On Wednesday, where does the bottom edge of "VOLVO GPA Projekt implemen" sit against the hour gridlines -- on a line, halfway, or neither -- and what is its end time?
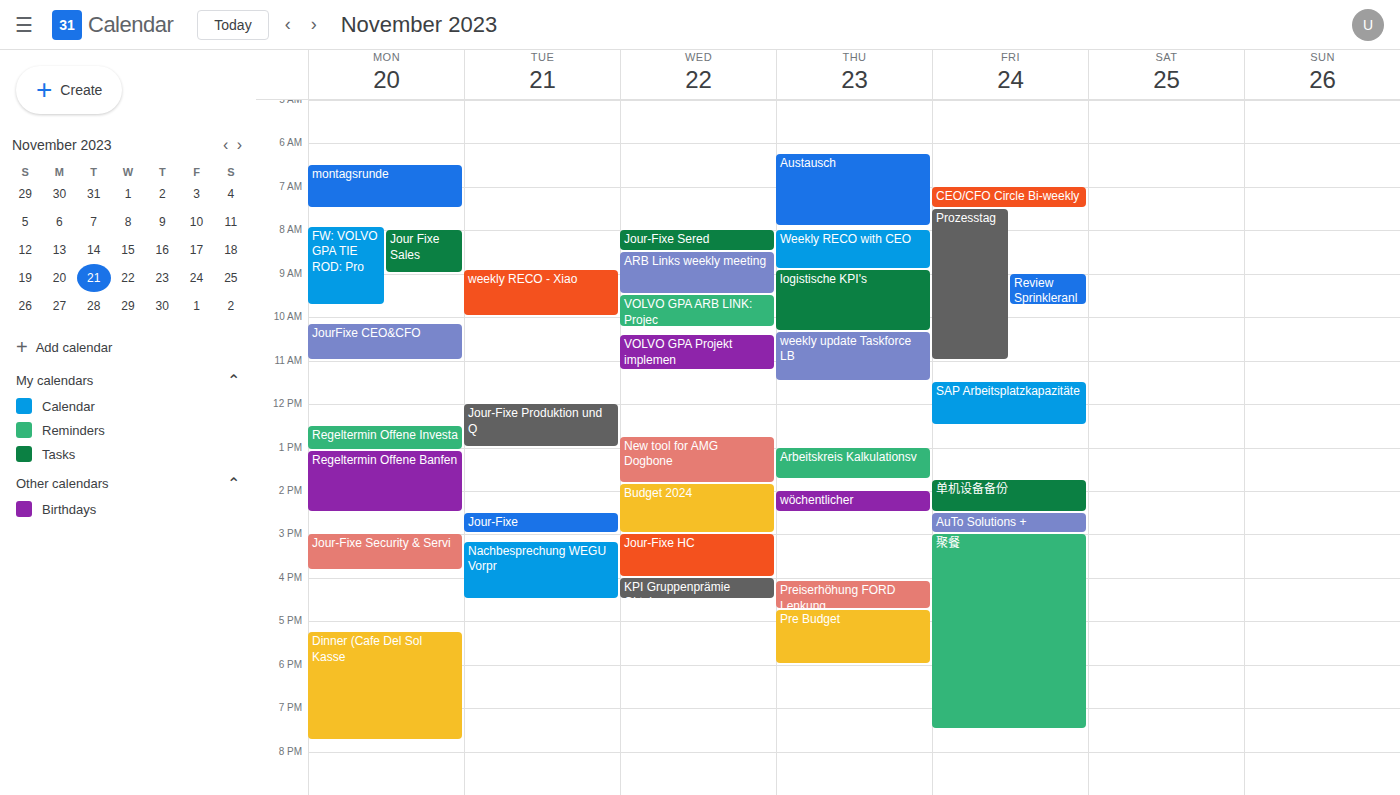
11:15 -- neither: a quarter of the way from the 11:00 line to the 12:00 line.